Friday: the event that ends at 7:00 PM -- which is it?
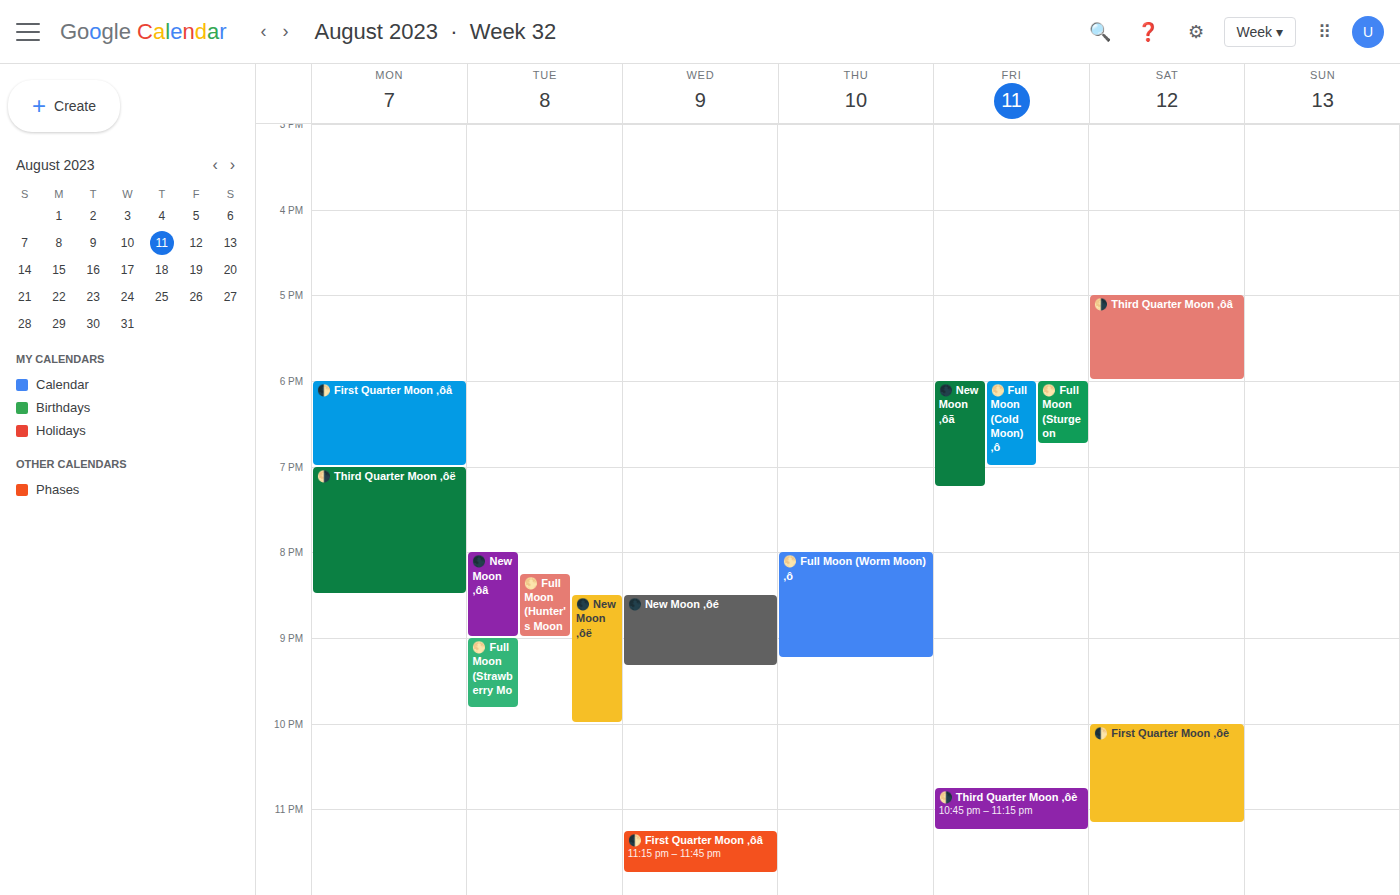
"🌕 Full Moon (Cold Moon) ‚ô"